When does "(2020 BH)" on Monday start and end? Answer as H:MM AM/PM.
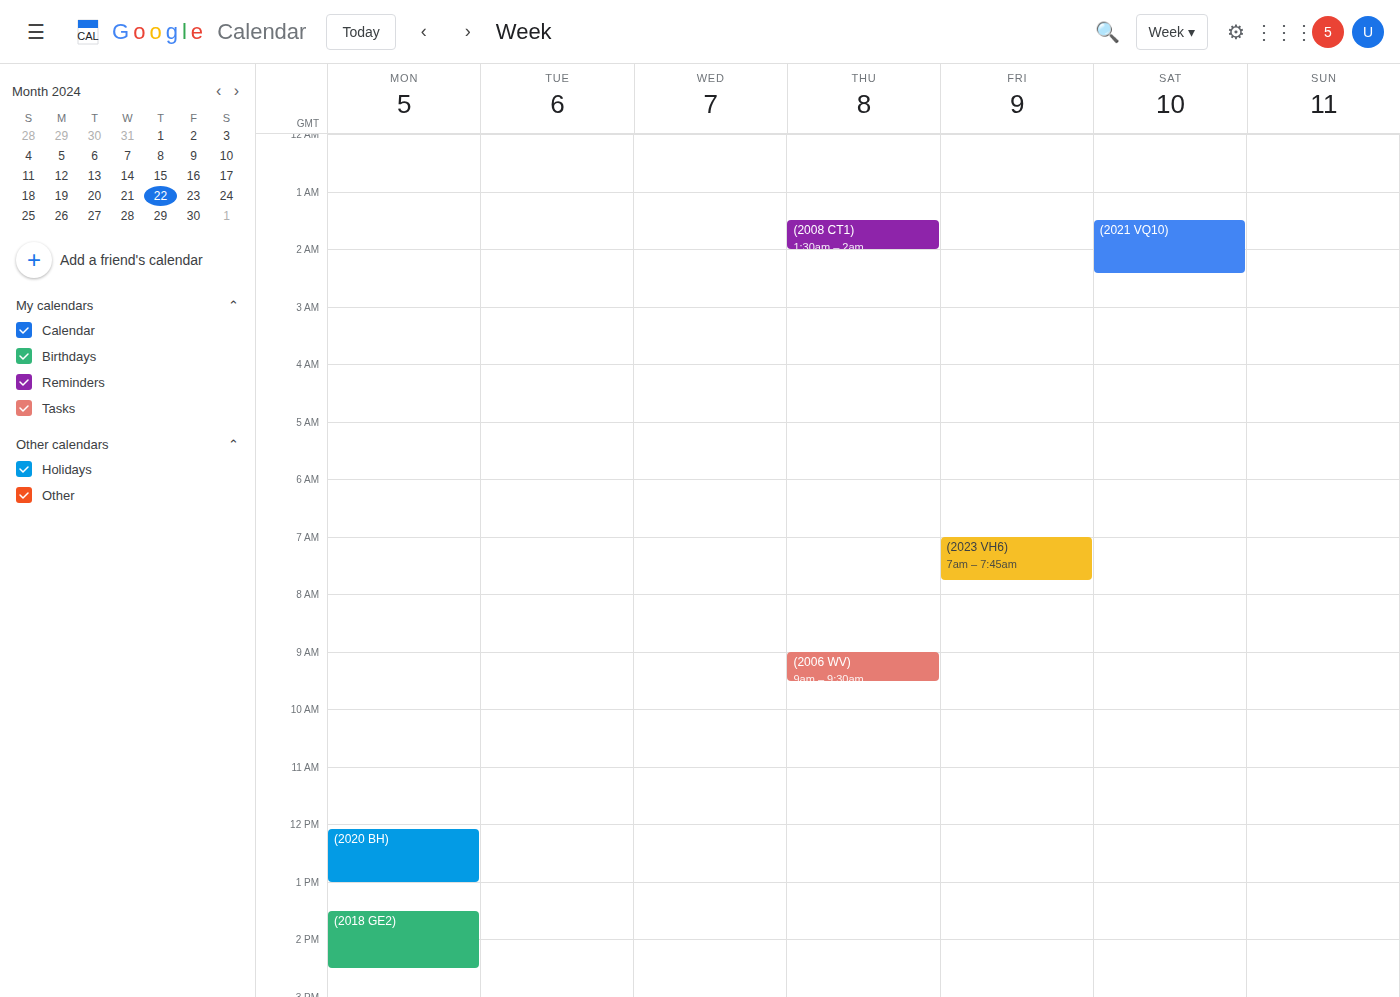
12:05 PM to 1:00 PM